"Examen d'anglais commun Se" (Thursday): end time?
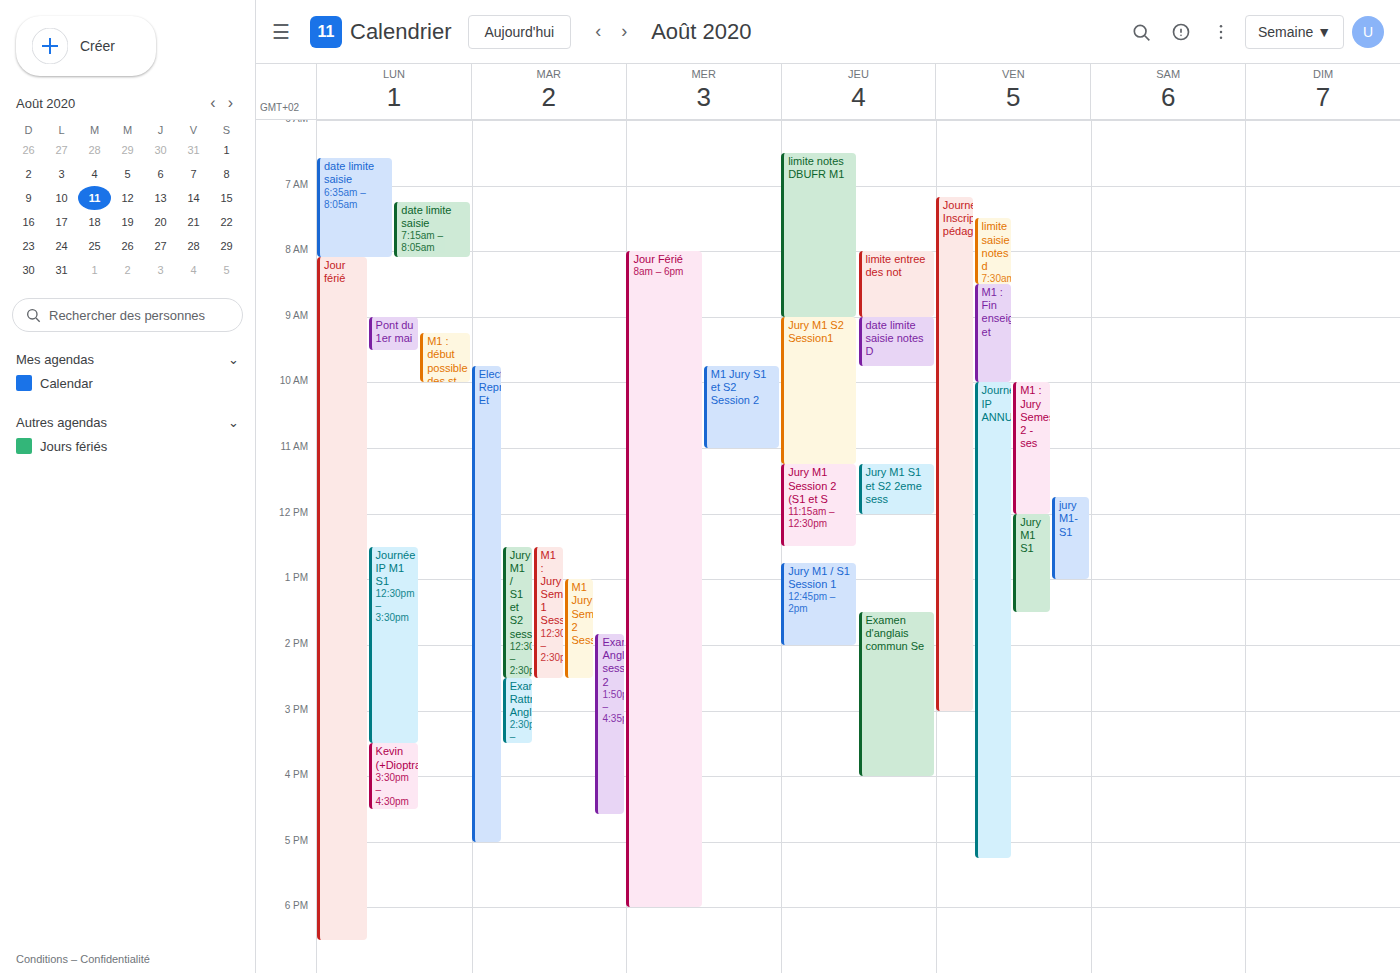
16:00